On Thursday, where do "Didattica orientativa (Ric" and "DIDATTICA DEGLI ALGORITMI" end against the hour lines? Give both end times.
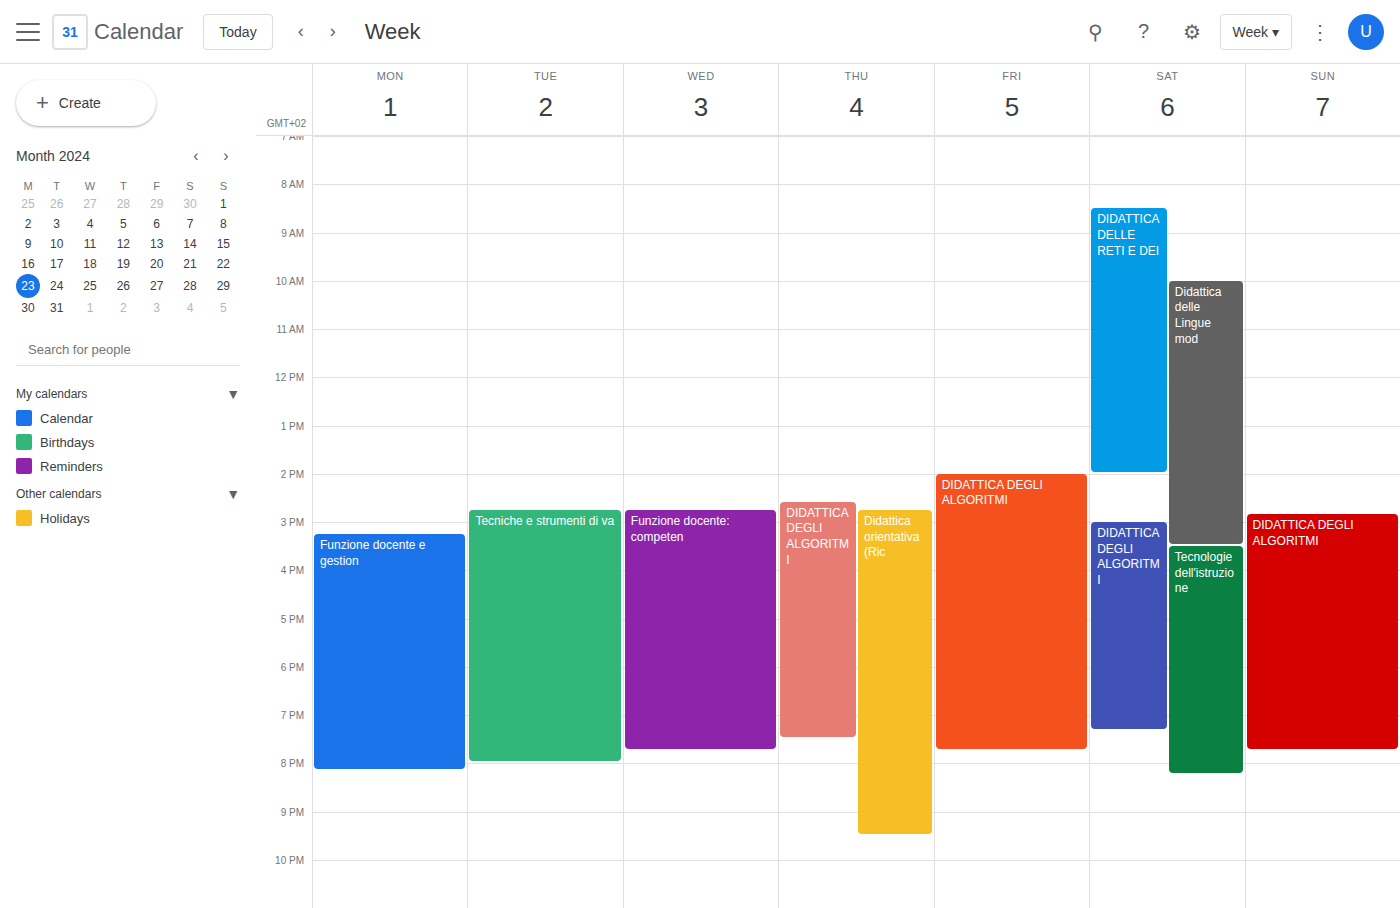
"Didattica orientativa (Ric": 9:30 PM, halfway between the 9 PM and 10 PM lines. "DIDATTICA DEGLI ALGORITMI": 7:30 PM, halfway between the 7 PM and 8 PM lines.